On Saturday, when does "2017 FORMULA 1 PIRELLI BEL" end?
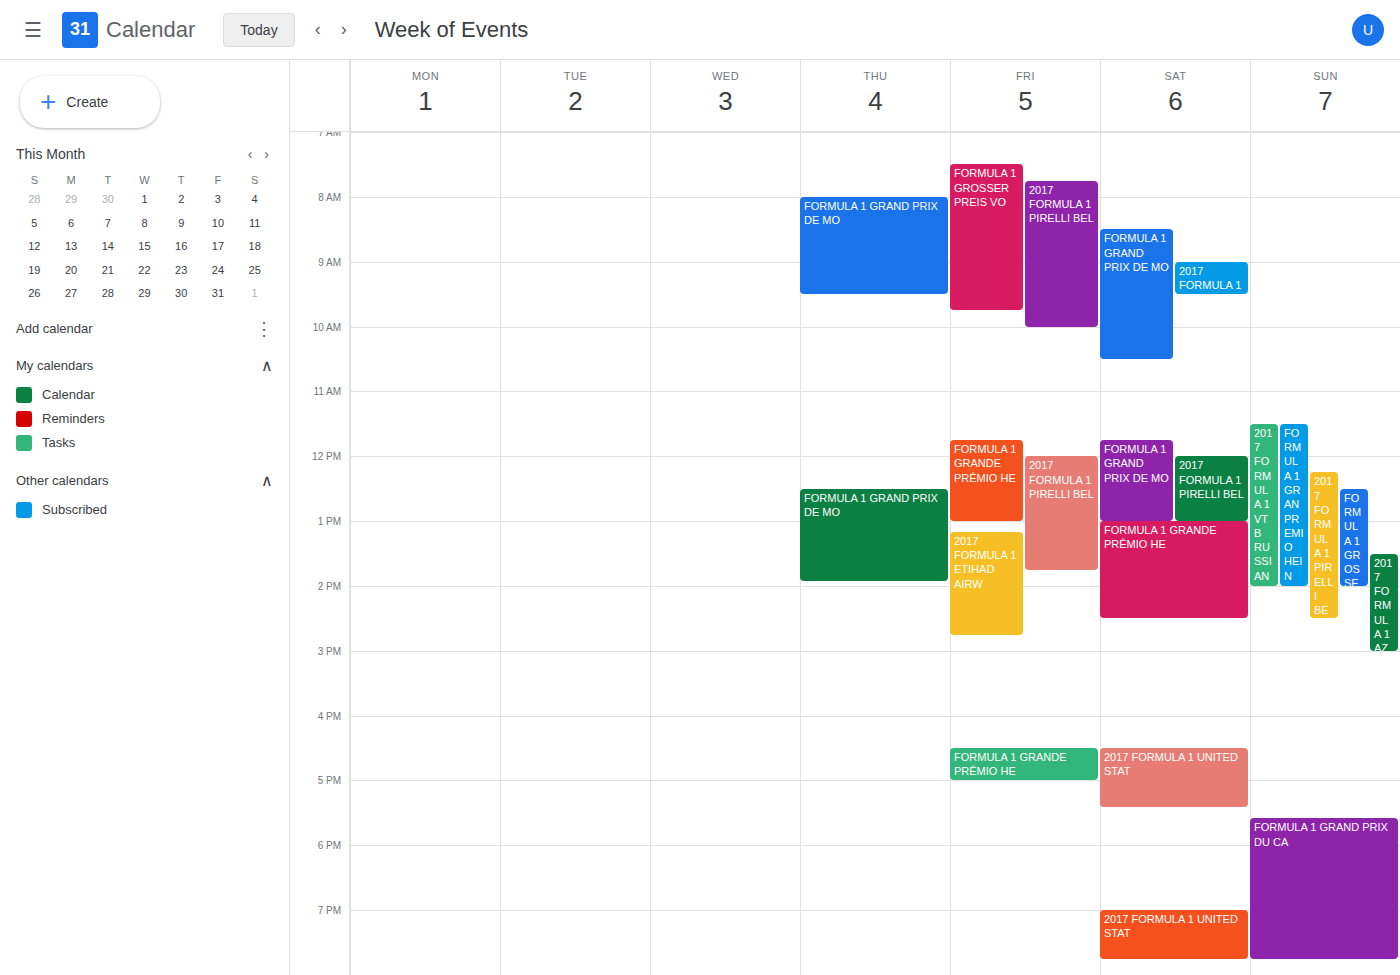
1:00 PM